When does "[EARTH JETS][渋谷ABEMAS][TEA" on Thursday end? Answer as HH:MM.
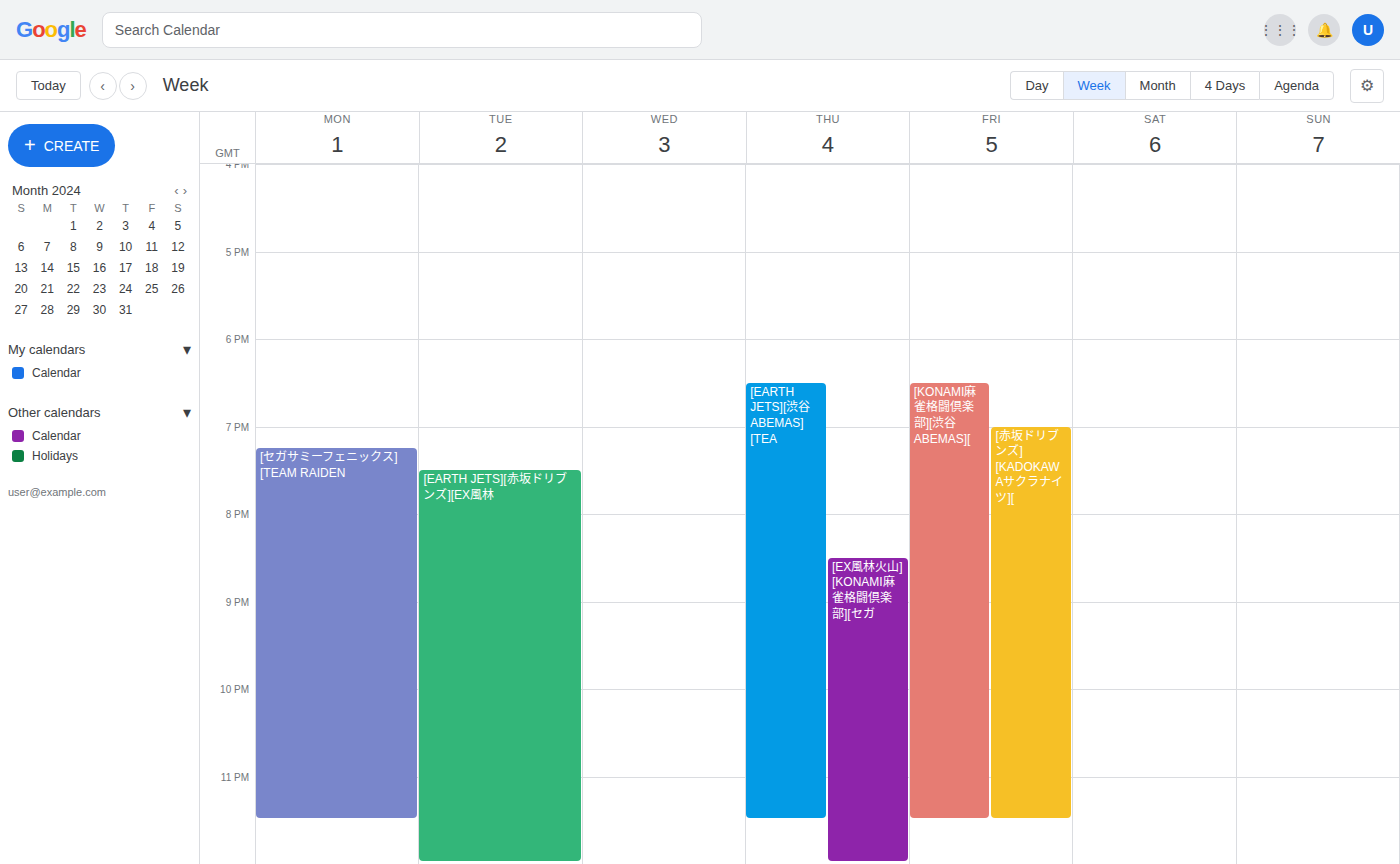
23:30